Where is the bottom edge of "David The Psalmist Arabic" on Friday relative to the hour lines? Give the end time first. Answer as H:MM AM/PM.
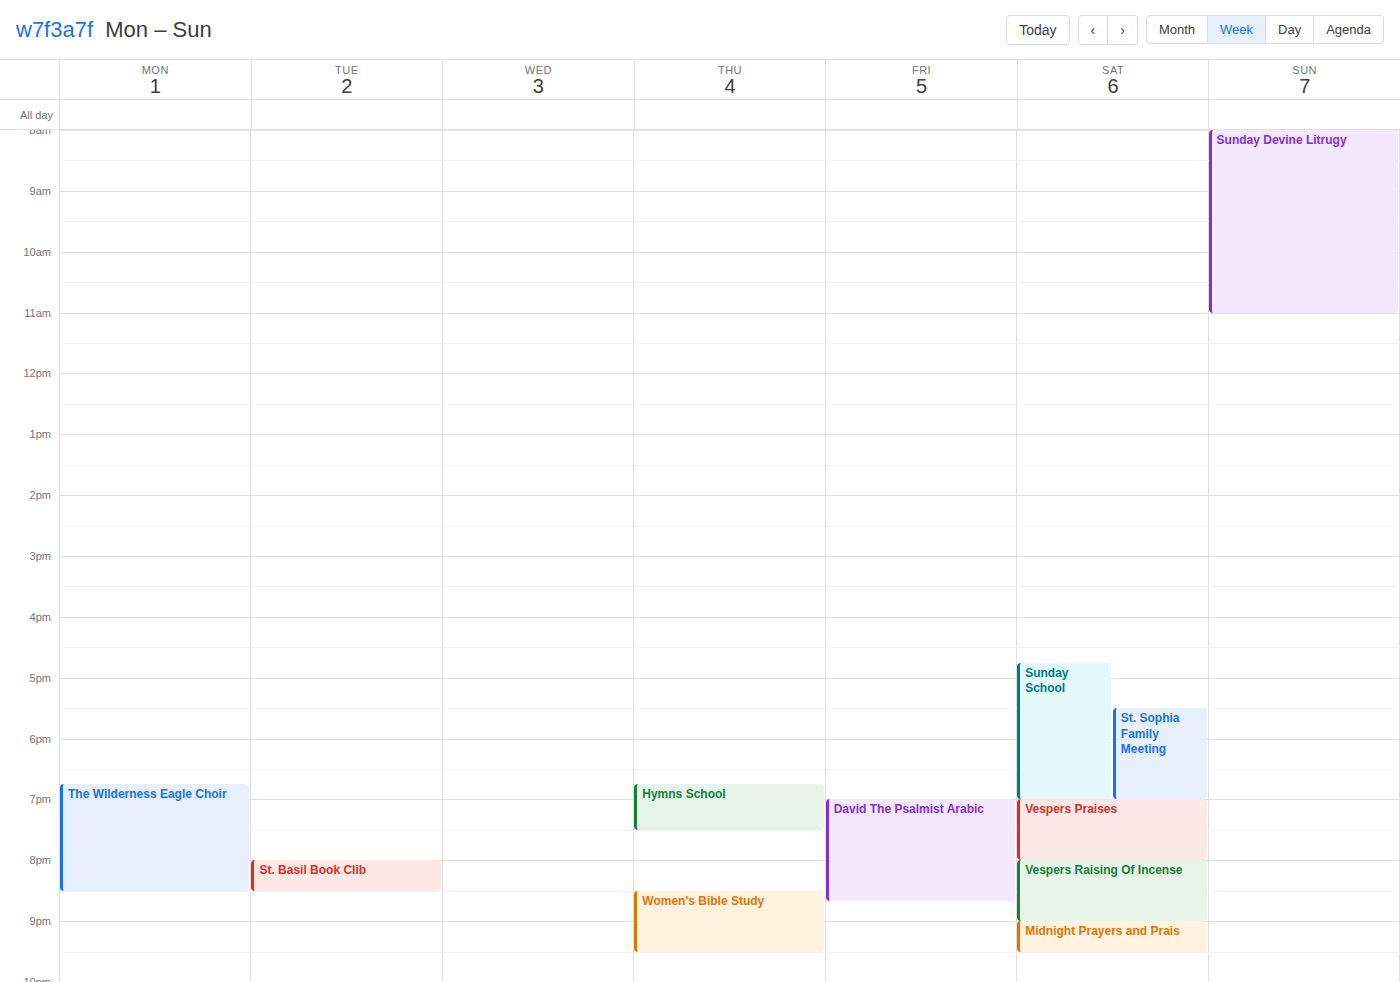
8:40 PM -- neither: 40 minutes below the 8 PM line and 20 minutes above the 9 PM line.